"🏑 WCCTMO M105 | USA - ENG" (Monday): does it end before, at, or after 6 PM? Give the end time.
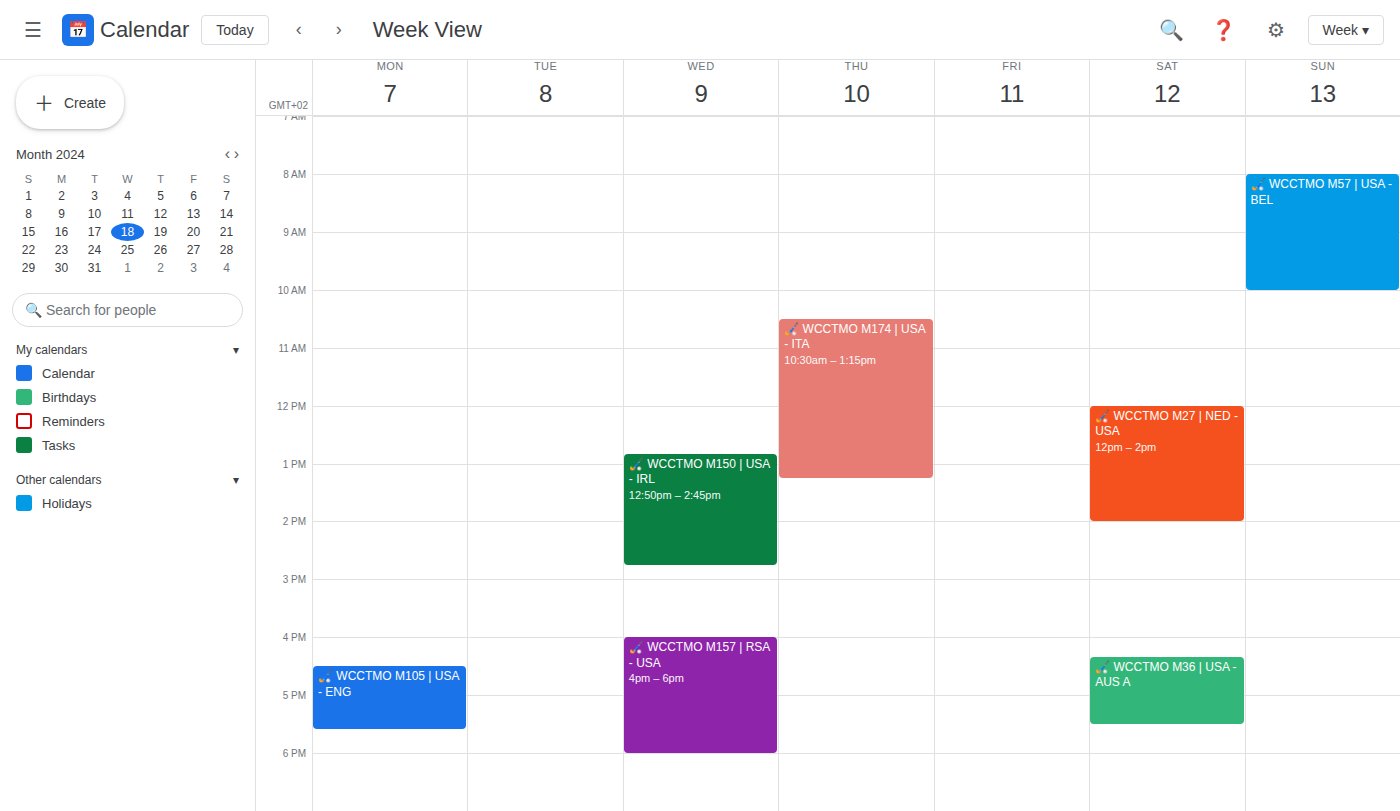
5:35 PM -- before 6 PM, 25 minutes above the 6 PM line.